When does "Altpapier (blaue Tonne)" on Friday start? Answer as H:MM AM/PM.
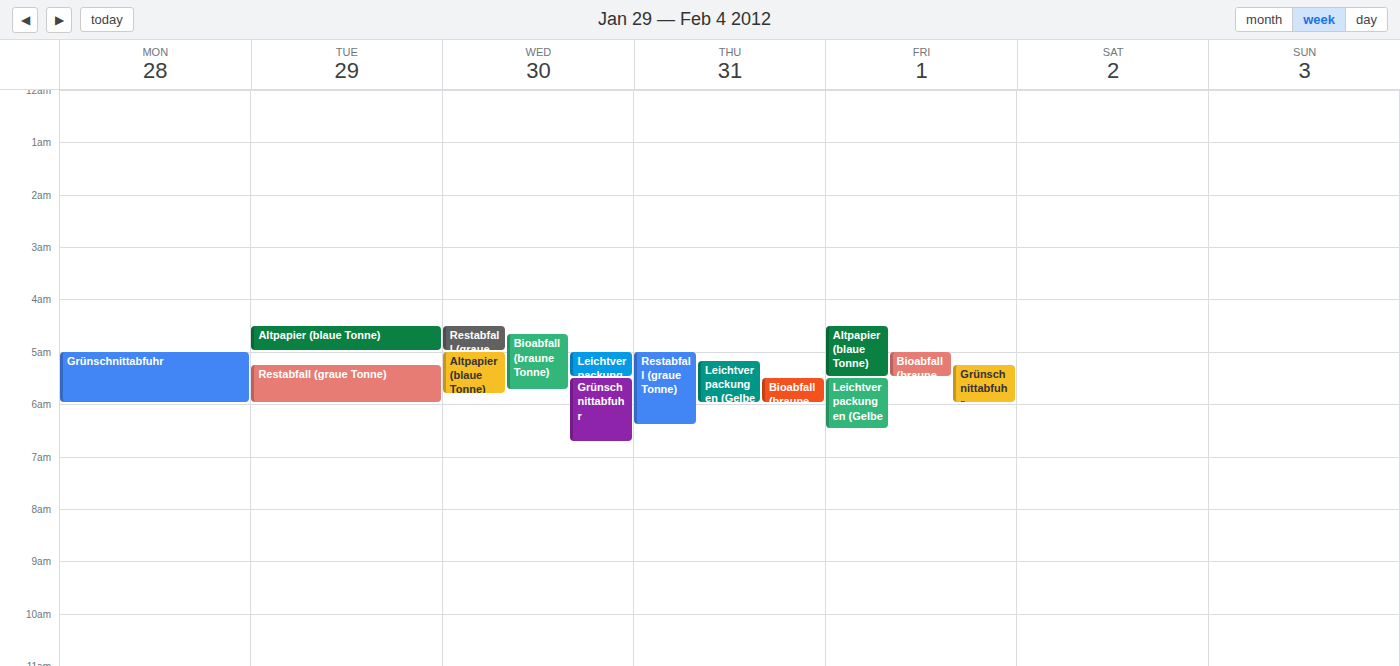
4:30 AM